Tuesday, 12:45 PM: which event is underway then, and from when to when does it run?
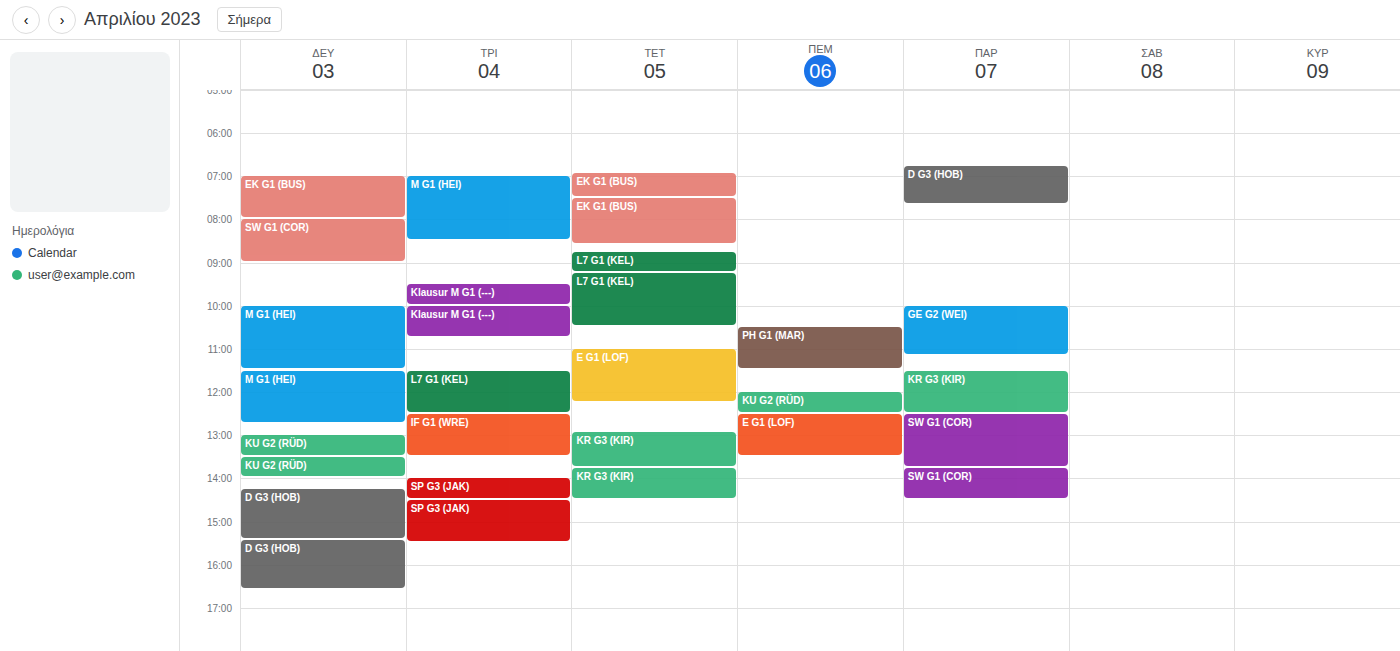
"IF G1 (WRE)", 12:30 PM to 1:30 PM